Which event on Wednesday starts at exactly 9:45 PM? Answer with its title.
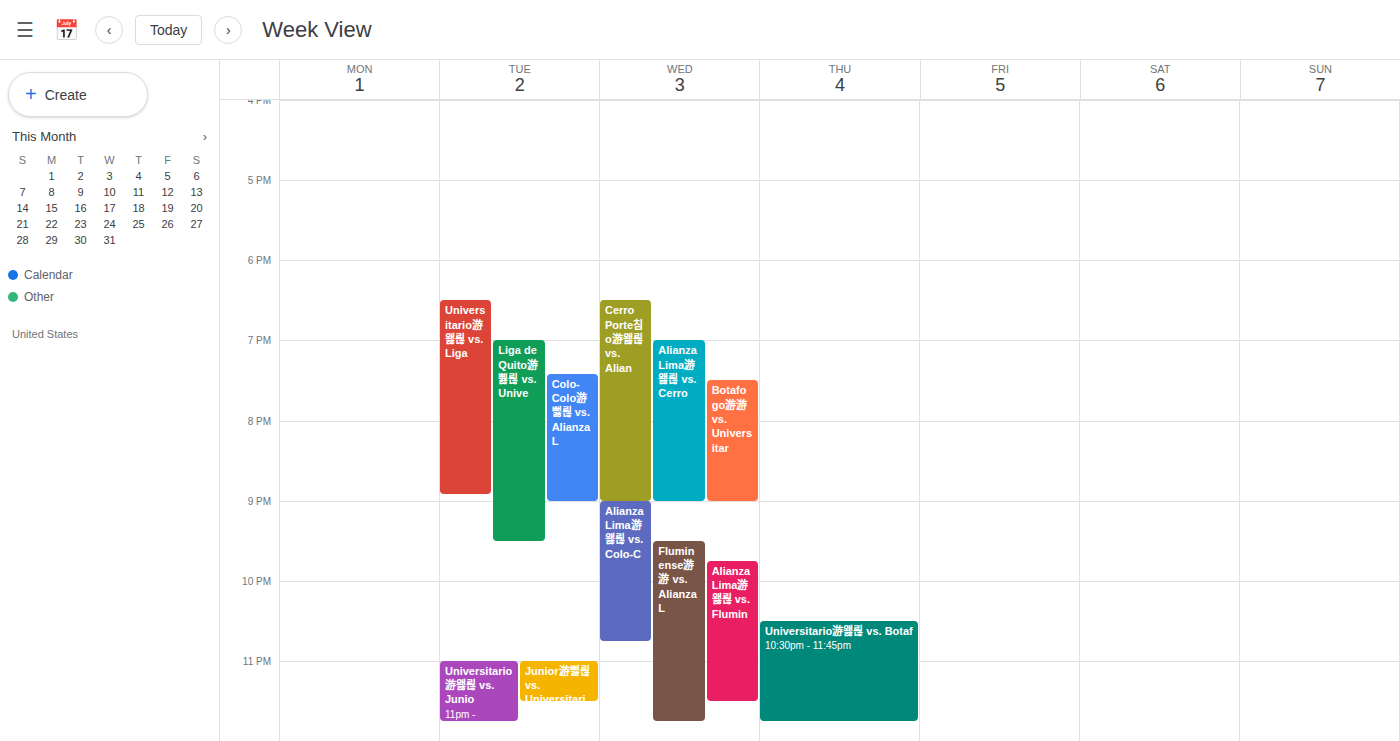
"Alianza Lima游왫릖 vs. Flumin"